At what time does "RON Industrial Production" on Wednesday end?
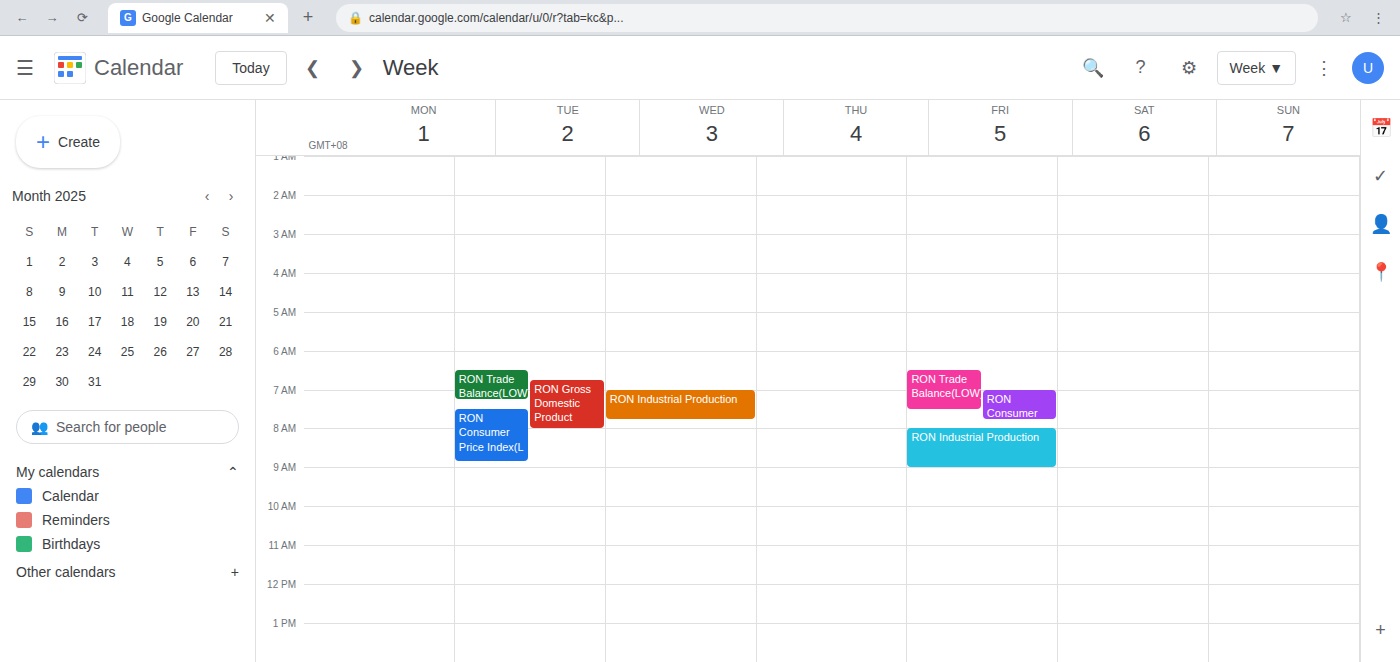
7:45 AM